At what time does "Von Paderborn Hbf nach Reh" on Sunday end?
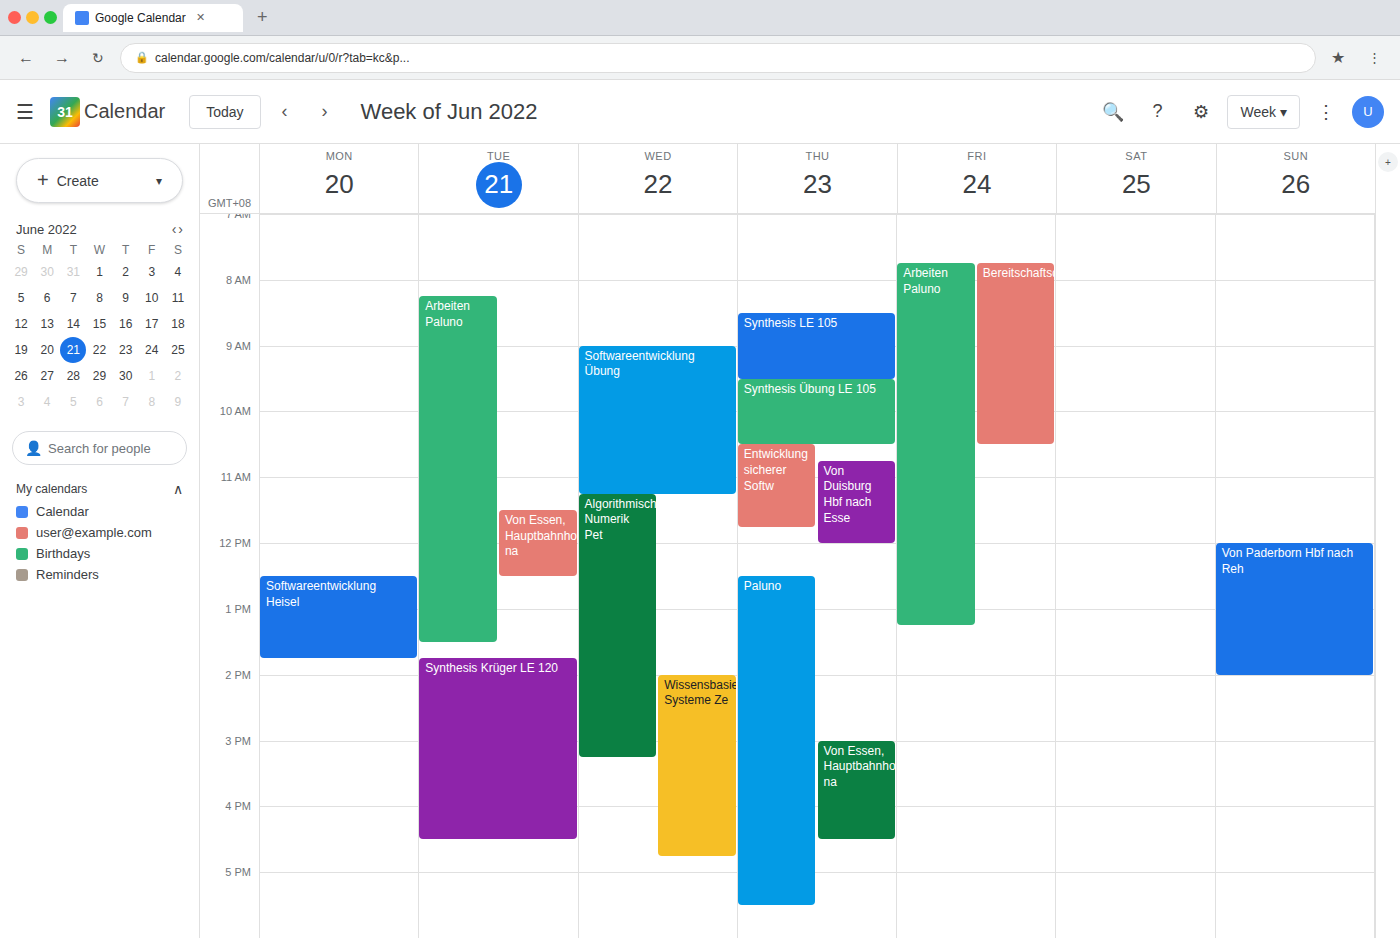
2:00 PM